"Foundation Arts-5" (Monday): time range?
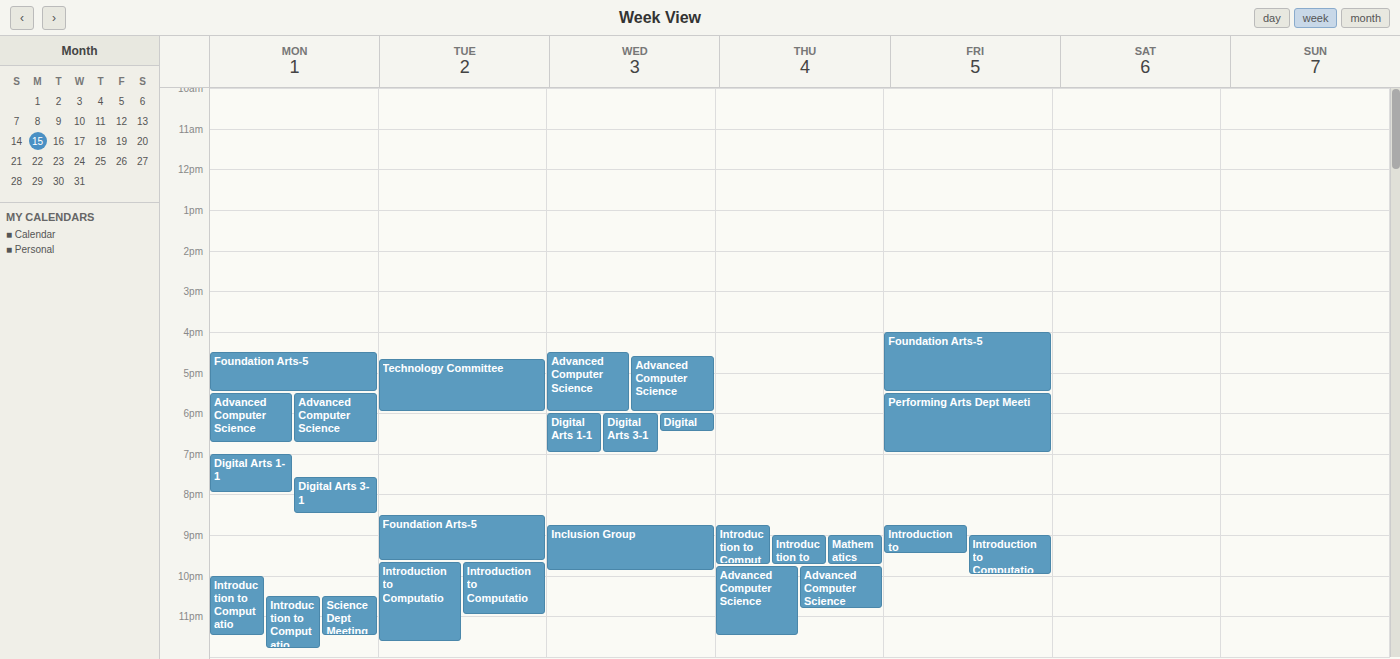
4:30 PM to 5:30 PM